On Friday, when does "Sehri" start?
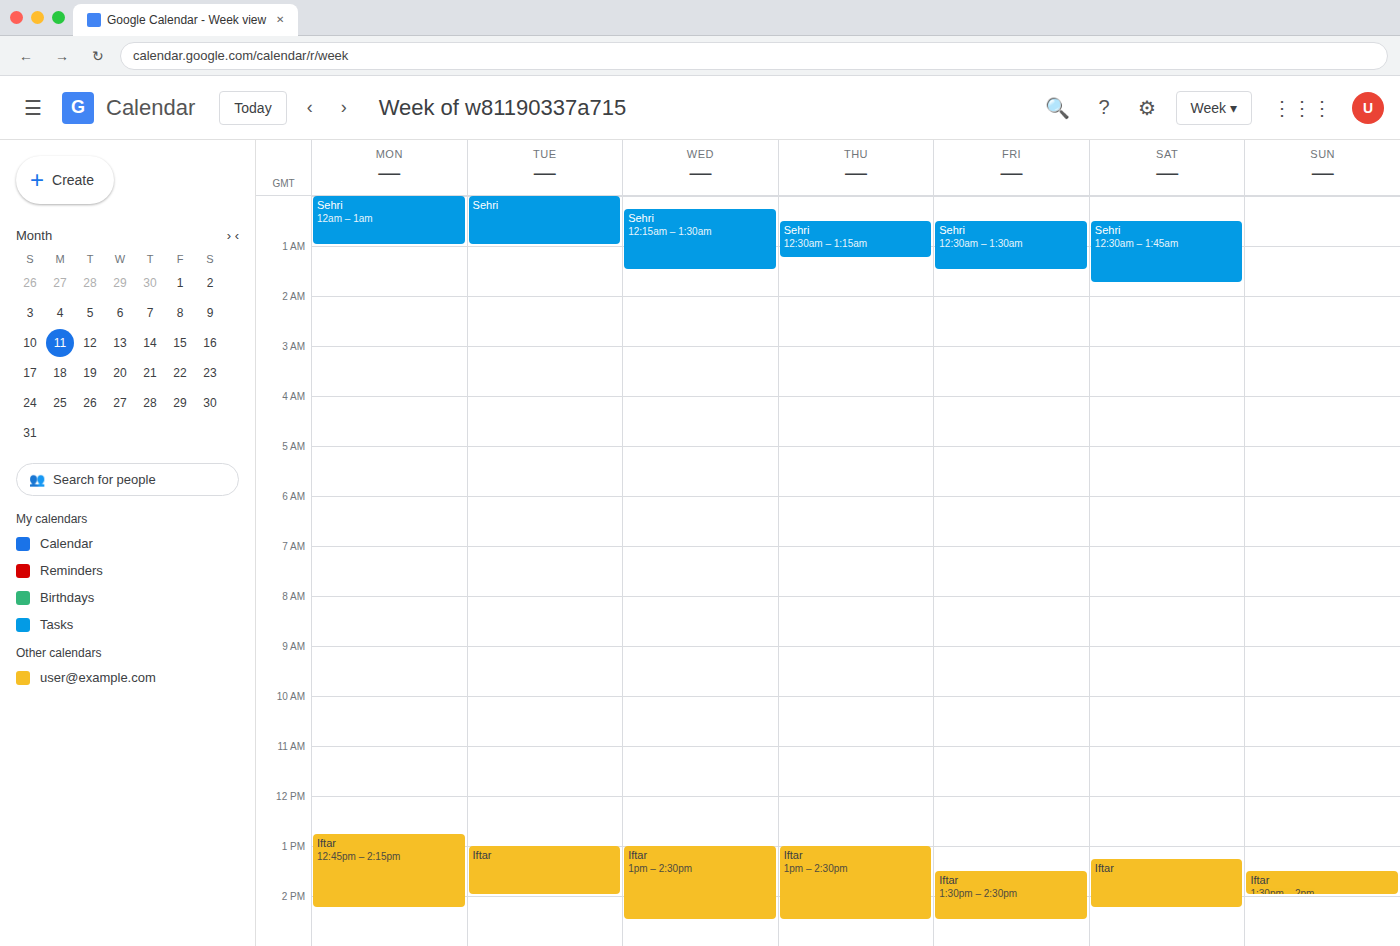
00:30